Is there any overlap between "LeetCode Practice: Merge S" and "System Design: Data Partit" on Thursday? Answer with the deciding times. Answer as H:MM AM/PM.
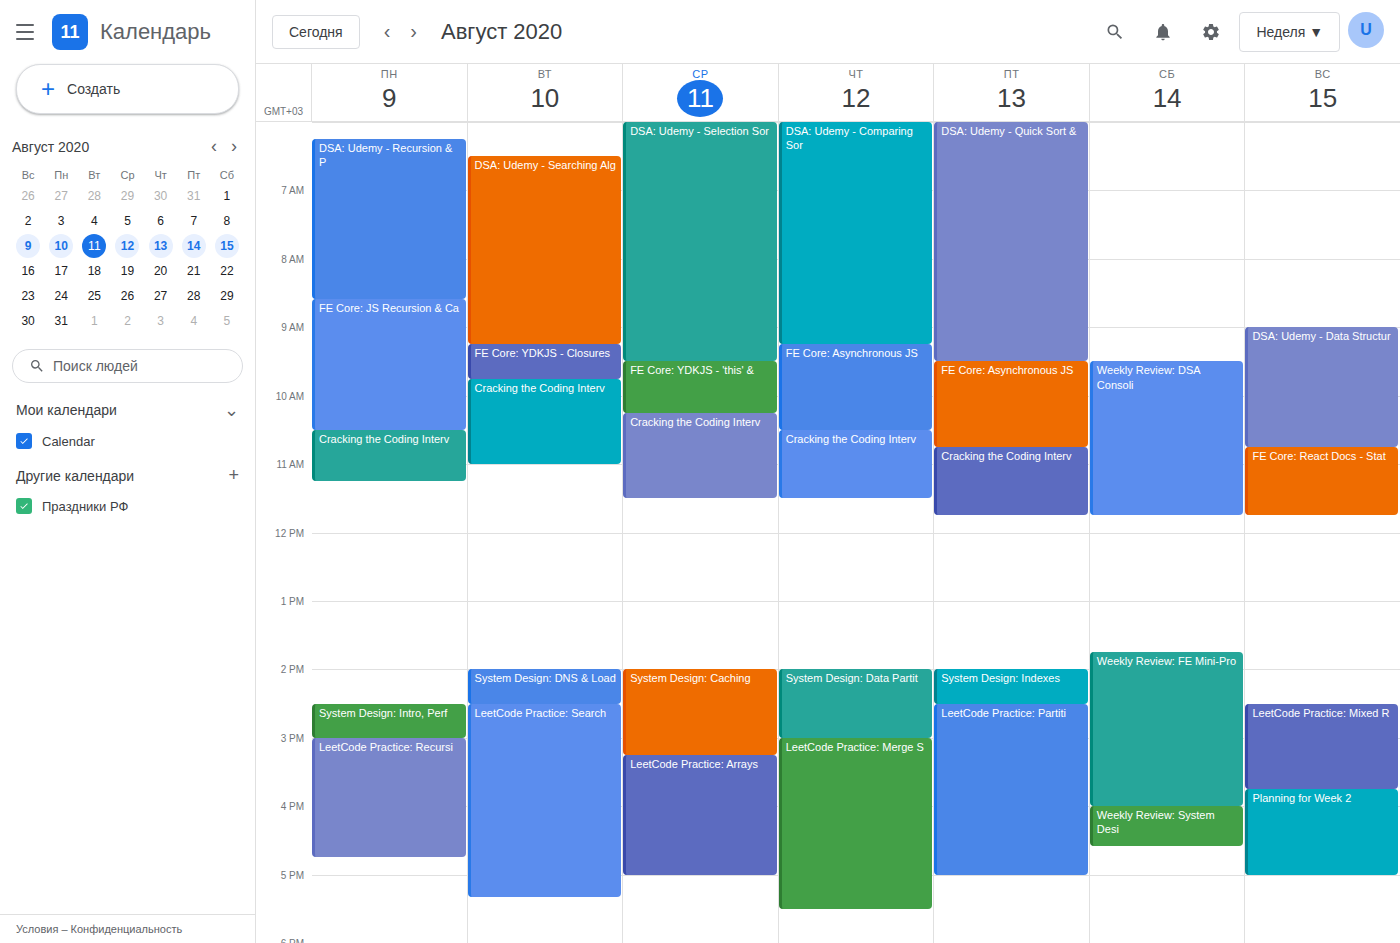
"System Design: Data Partit" ends at 3:00 PM, exactly when "LeetCode Practice: Merge S" starts -- they touch but do not overlap.